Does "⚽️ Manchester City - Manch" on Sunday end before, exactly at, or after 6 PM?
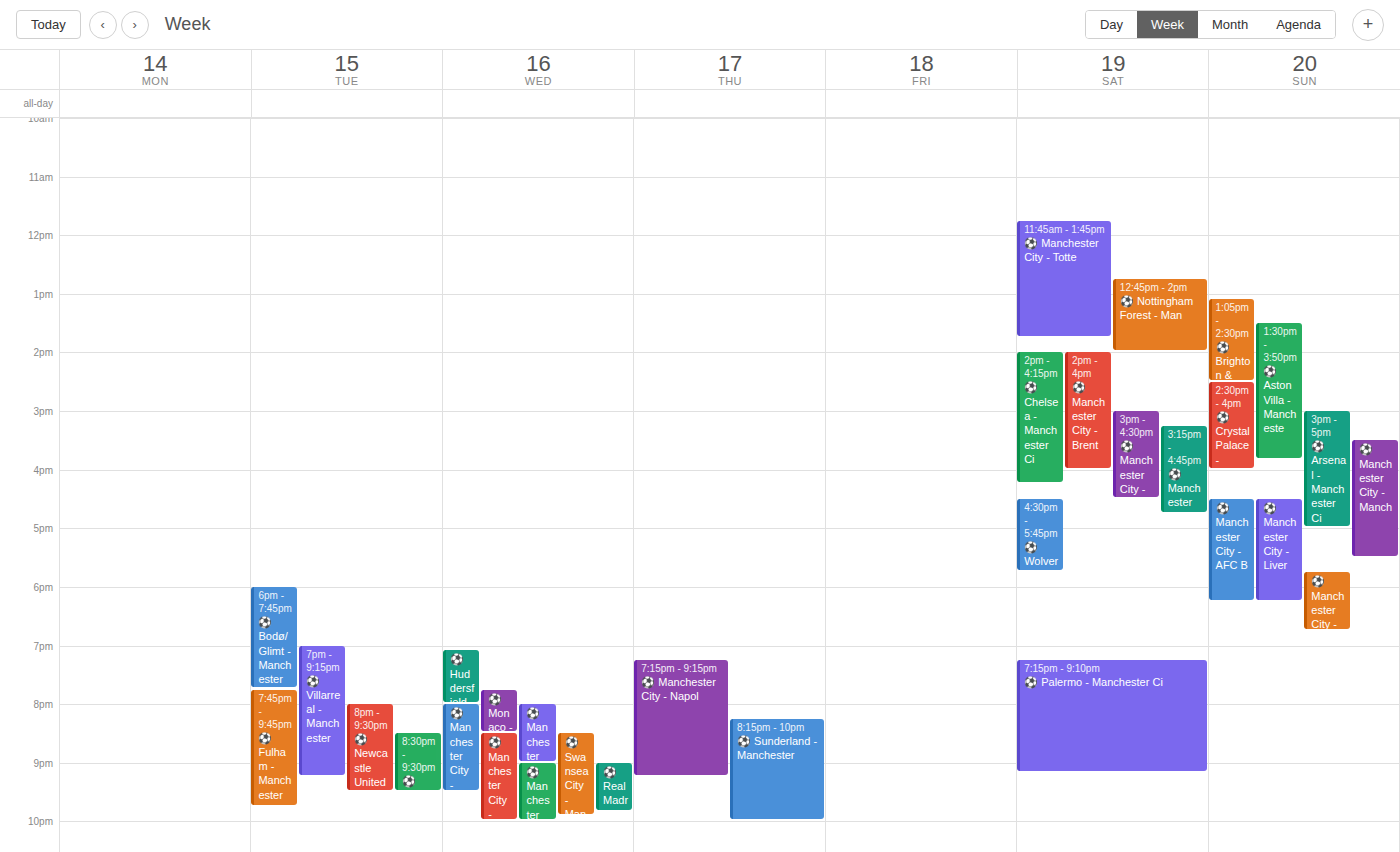
5:30 PM -- before 6 PM, 30 minutes above the 6 PM line.